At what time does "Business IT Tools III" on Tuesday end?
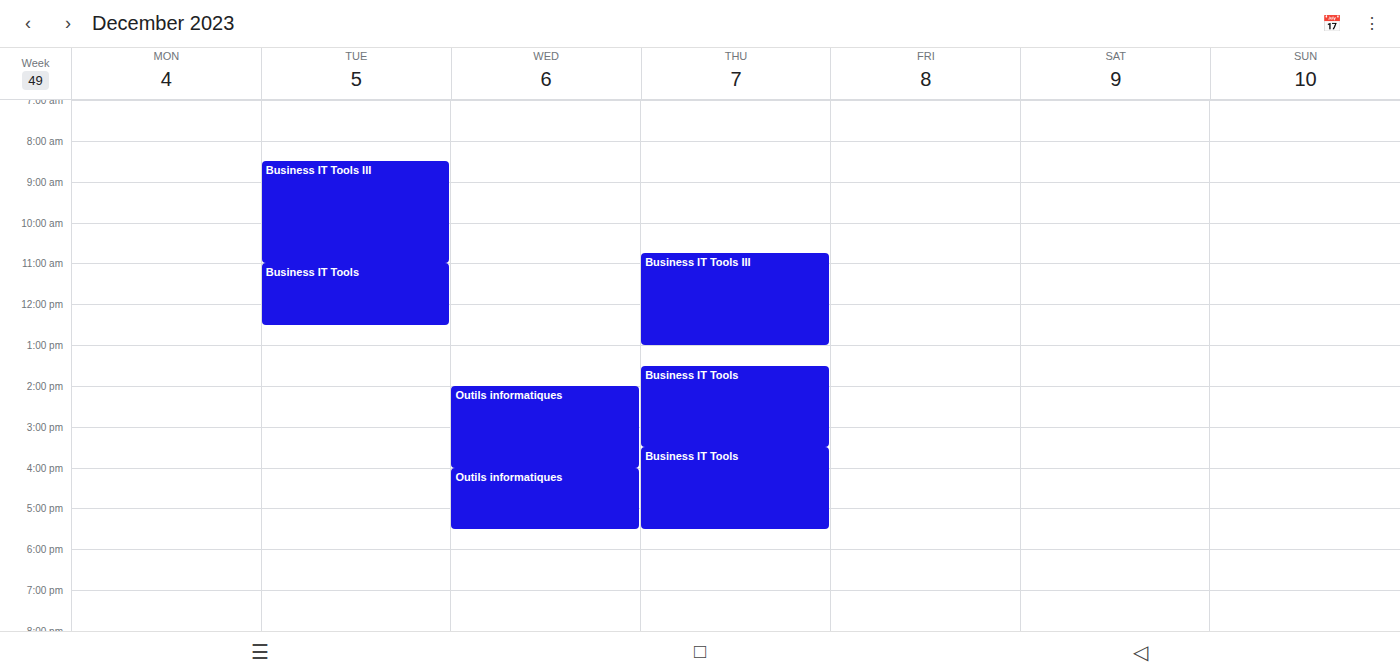
11:00 AM